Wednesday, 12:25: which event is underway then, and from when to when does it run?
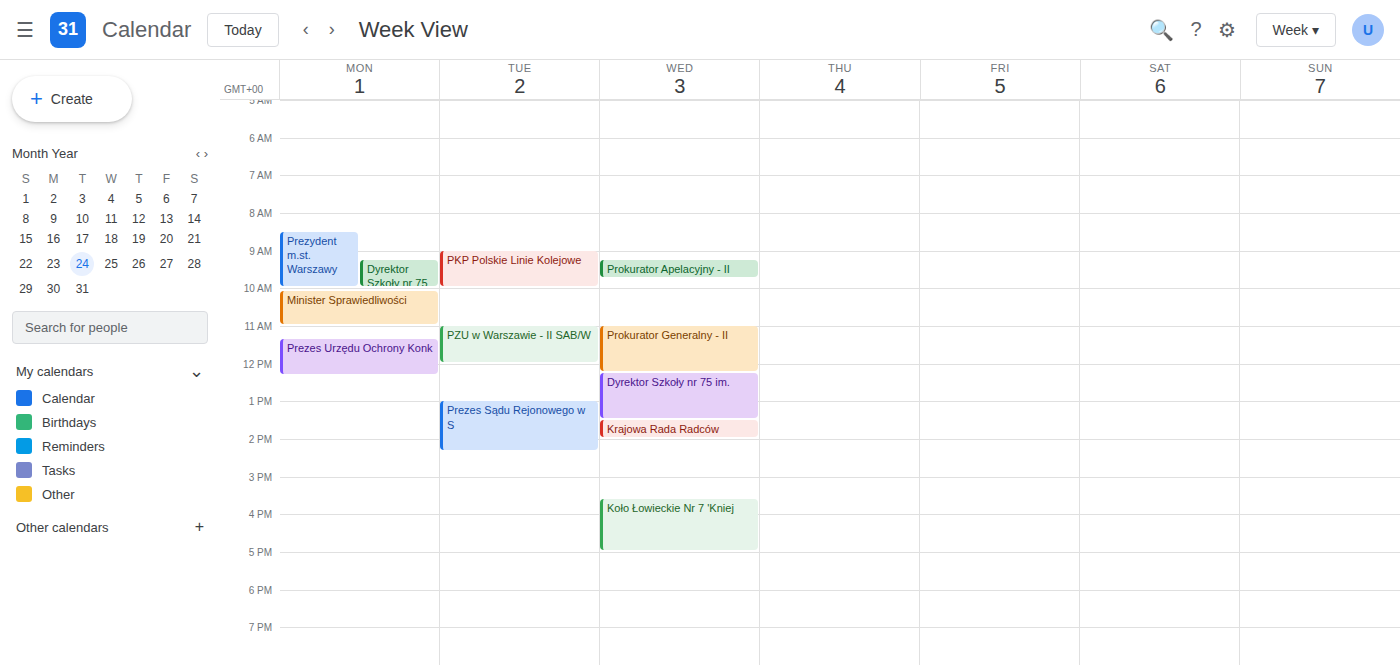
"Dyrektor Szkoły nr 75 im.", 12:15 to 13:30